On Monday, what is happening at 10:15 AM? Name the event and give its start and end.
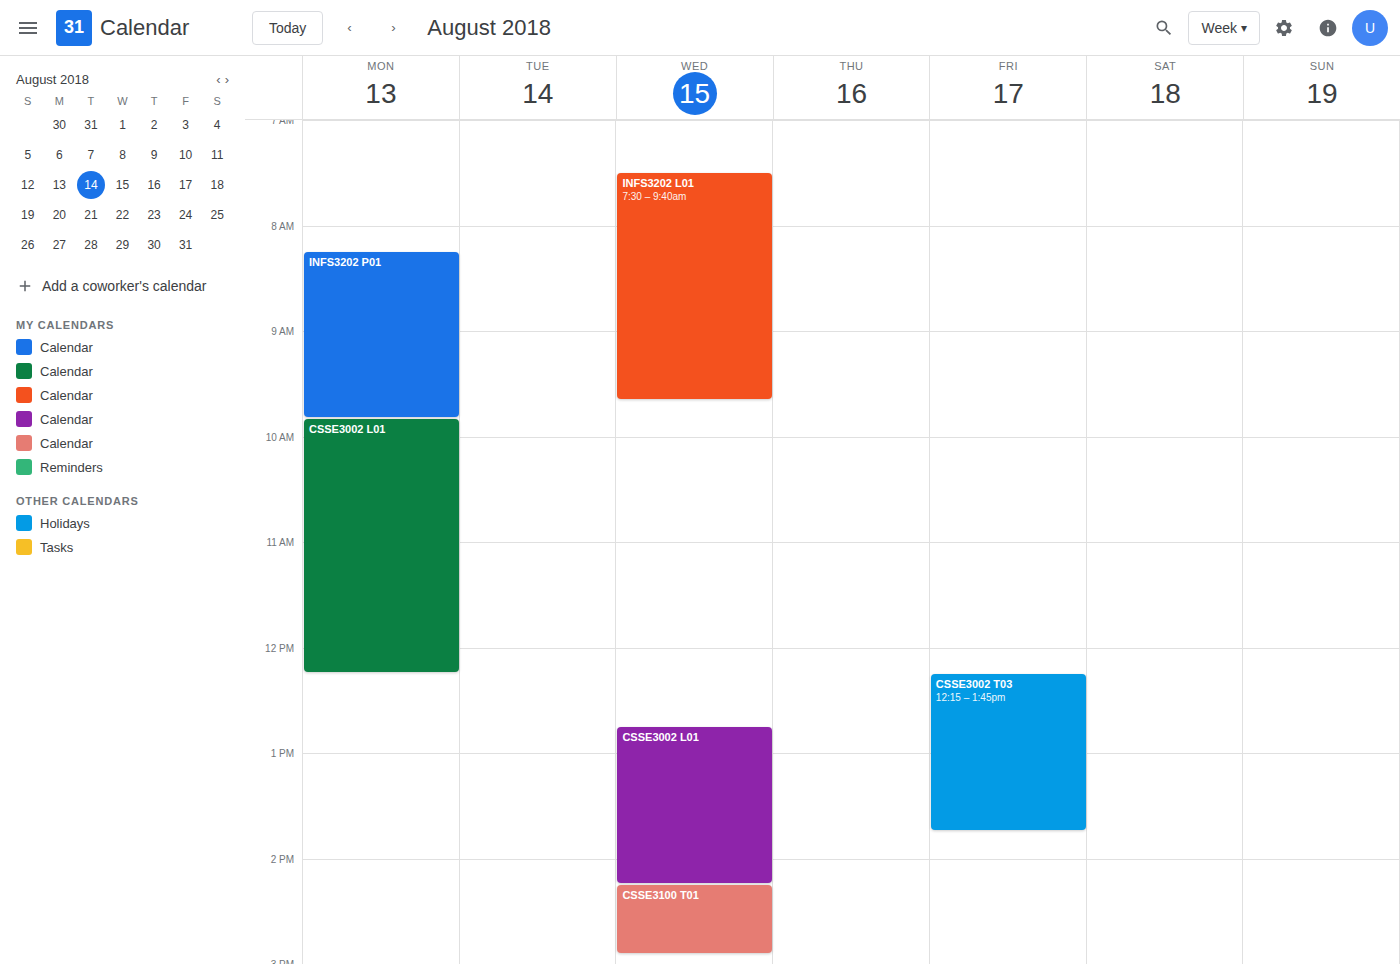
"CSSE3002 L01", 9:50 AM to 12:15 PM